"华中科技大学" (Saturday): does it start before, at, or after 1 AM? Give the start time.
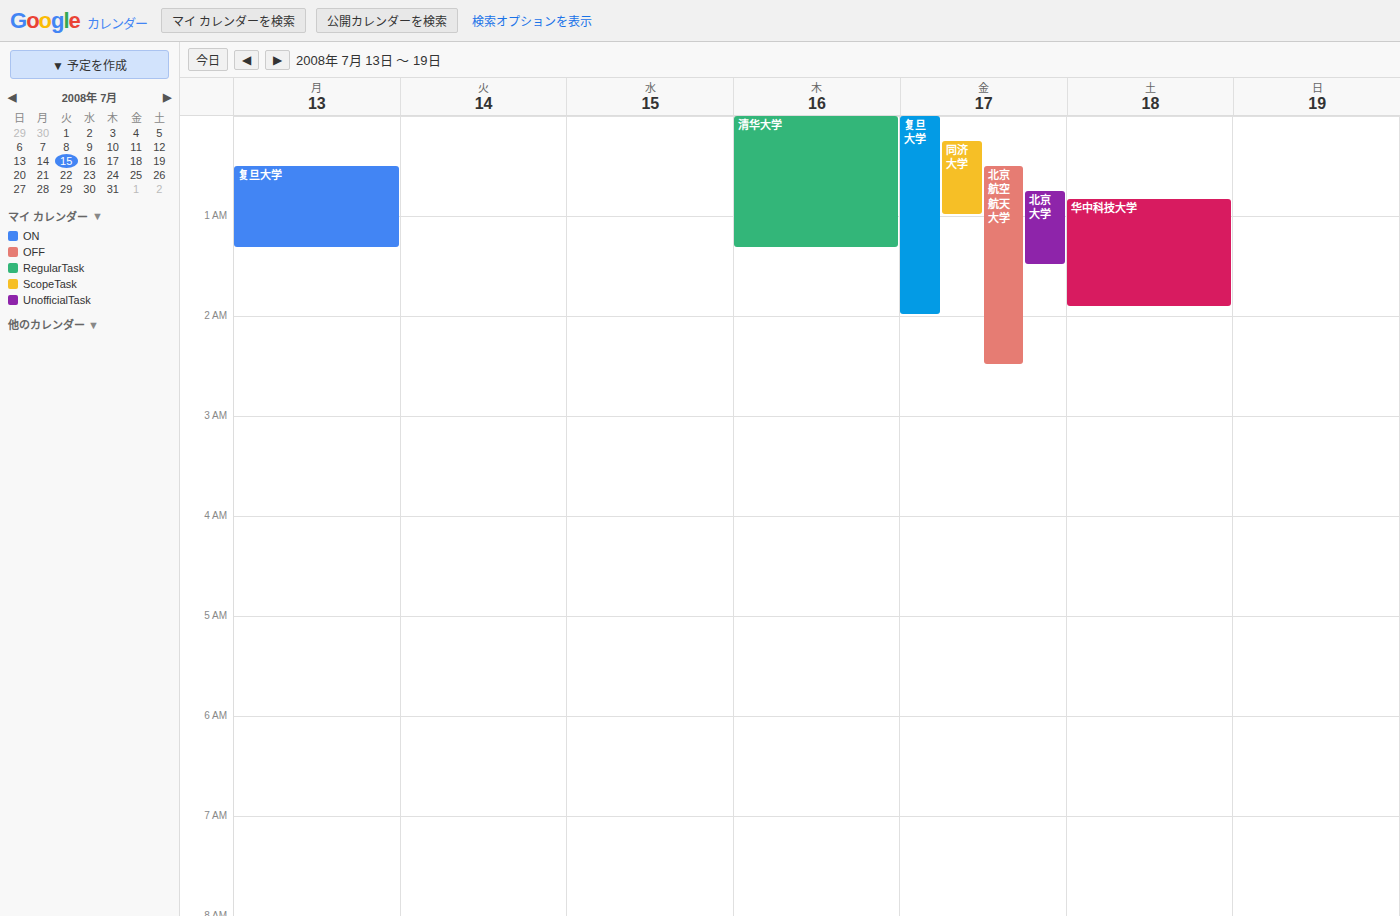
12:50 AM -- before 1 AM, 10 minutes above the 1 AM line.